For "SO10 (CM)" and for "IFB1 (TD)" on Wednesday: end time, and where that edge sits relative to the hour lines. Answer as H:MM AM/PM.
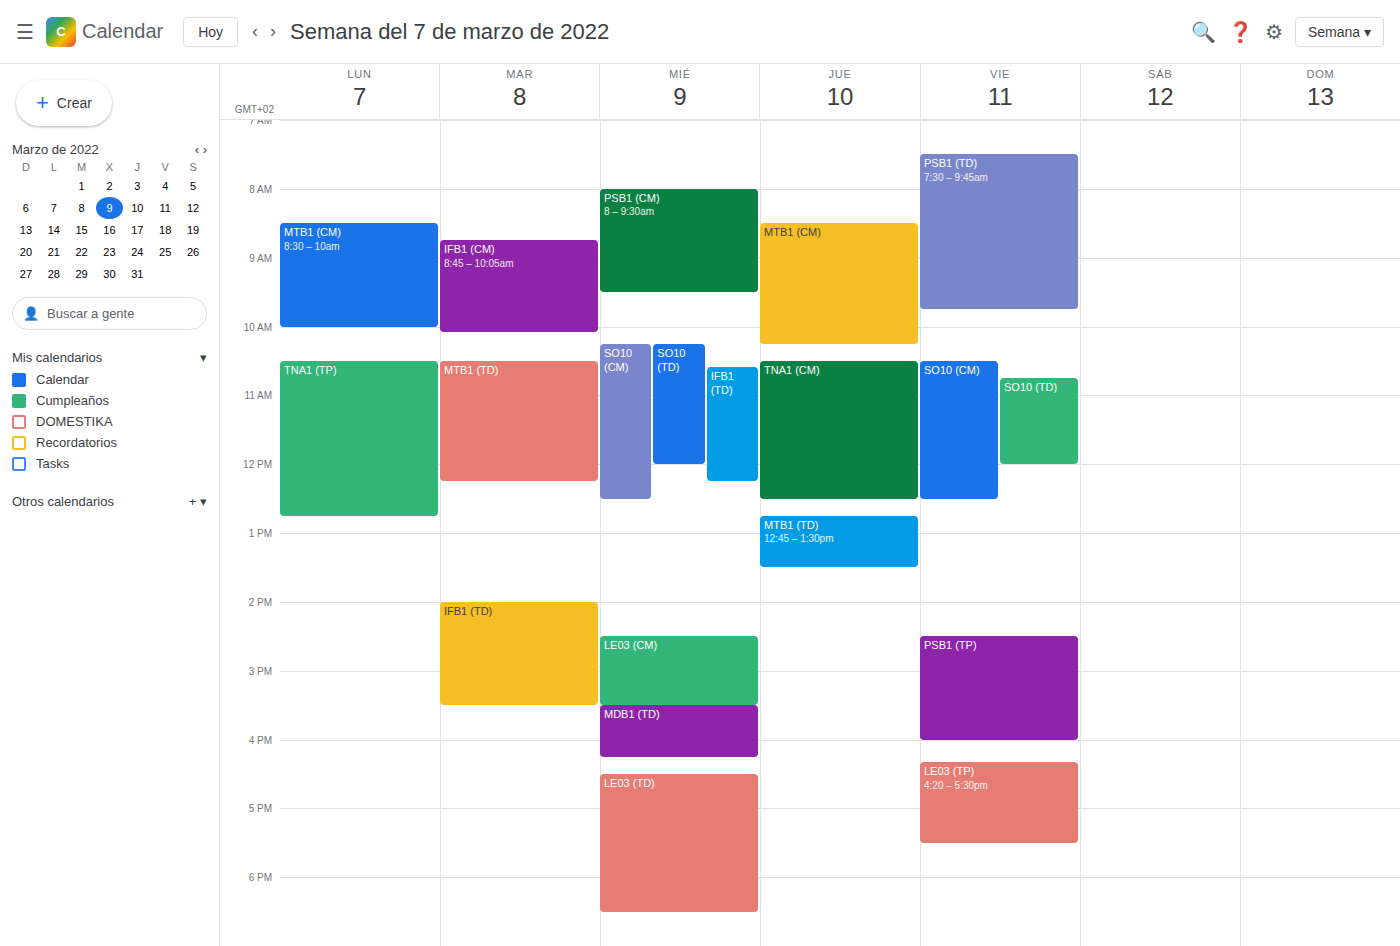
"SO10 (CM)": 12:30 PM, halfway between the 12 PM and 1 PM lines. "IFB1 (TD)": 12:15 PM, neither: a quarter of the way from the 12 PM line to the 1 PM line.